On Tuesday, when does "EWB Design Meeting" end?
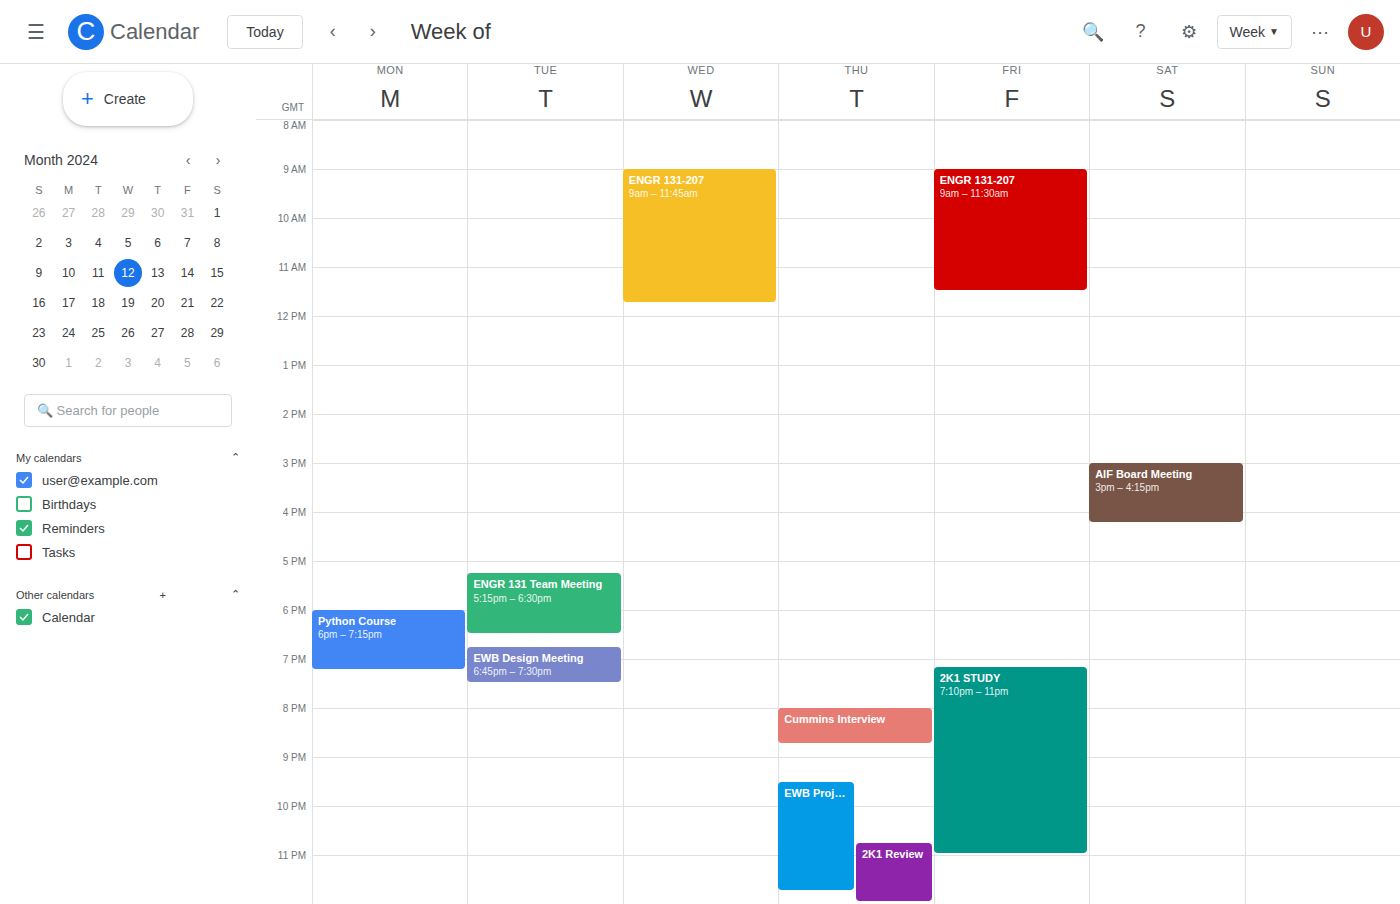
7:30 PM